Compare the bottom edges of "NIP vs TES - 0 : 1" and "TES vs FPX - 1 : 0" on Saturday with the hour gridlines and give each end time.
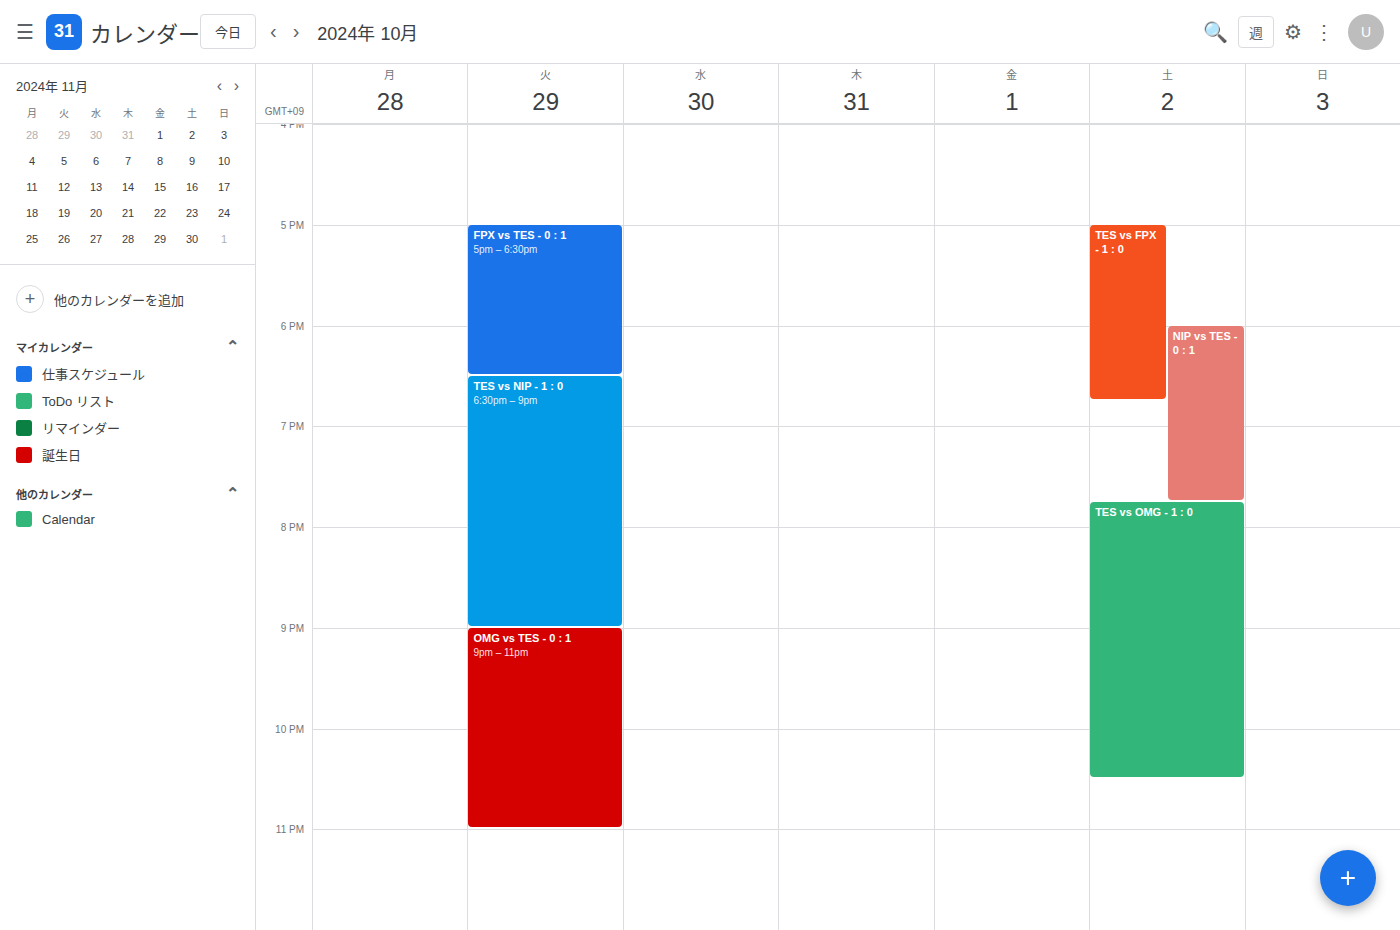
"NIP vs TES - 0 : 1": 7:45 PM, neither: three quarters of the way from the 7 PM line to the 8 PM line. "TES vs FPX - 1 : 0": 6:45 PM, neither: three quarters of the way from the 6 PM line to the 7 PM line.